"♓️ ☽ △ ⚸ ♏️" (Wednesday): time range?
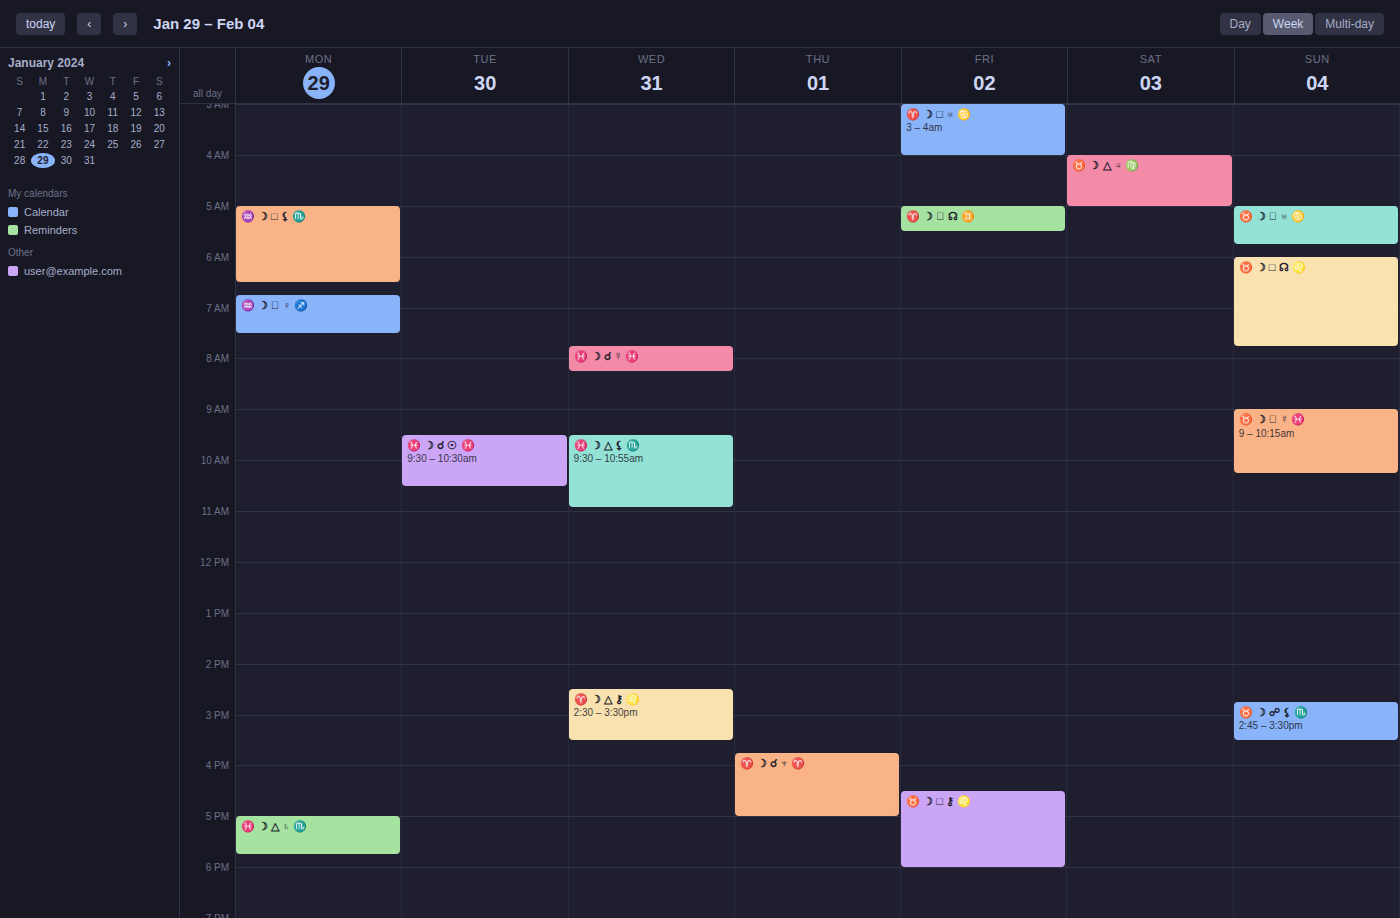
9:30 AM to 10:55 AM